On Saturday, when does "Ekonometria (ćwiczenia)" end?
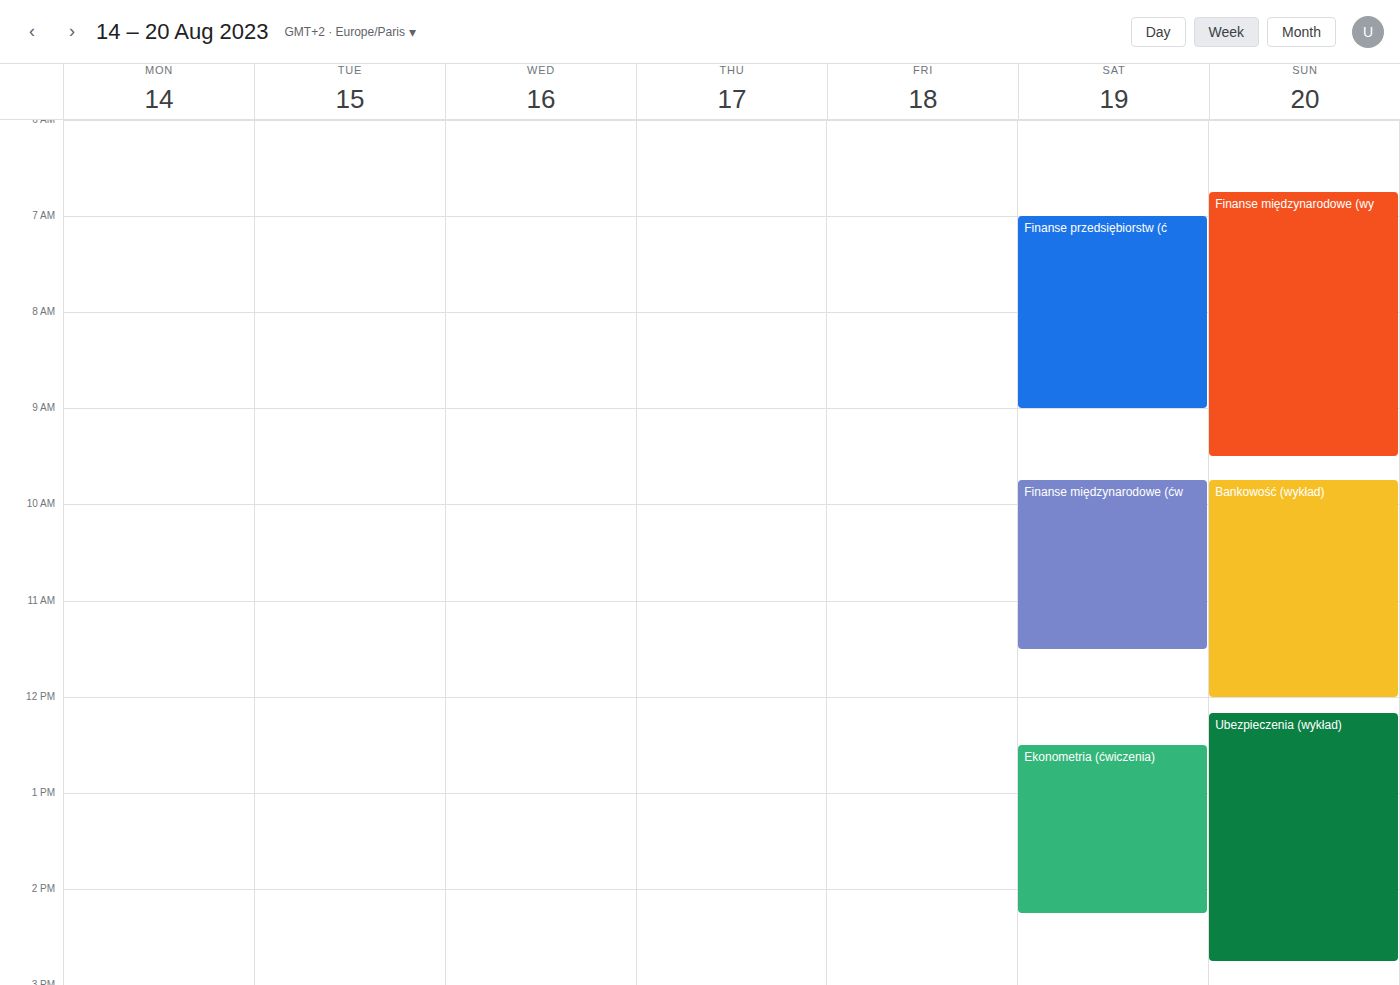
2:15 PM